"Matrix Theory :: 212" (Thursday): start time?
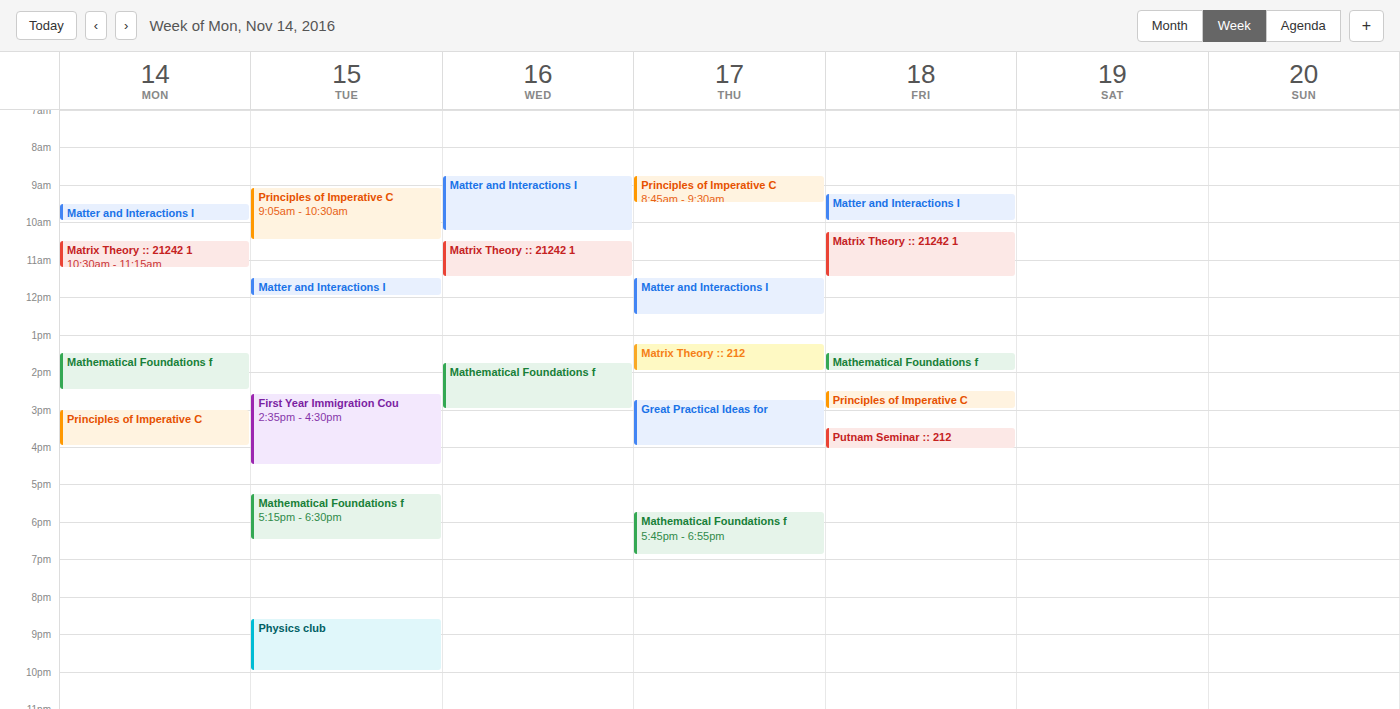
1:15 PM